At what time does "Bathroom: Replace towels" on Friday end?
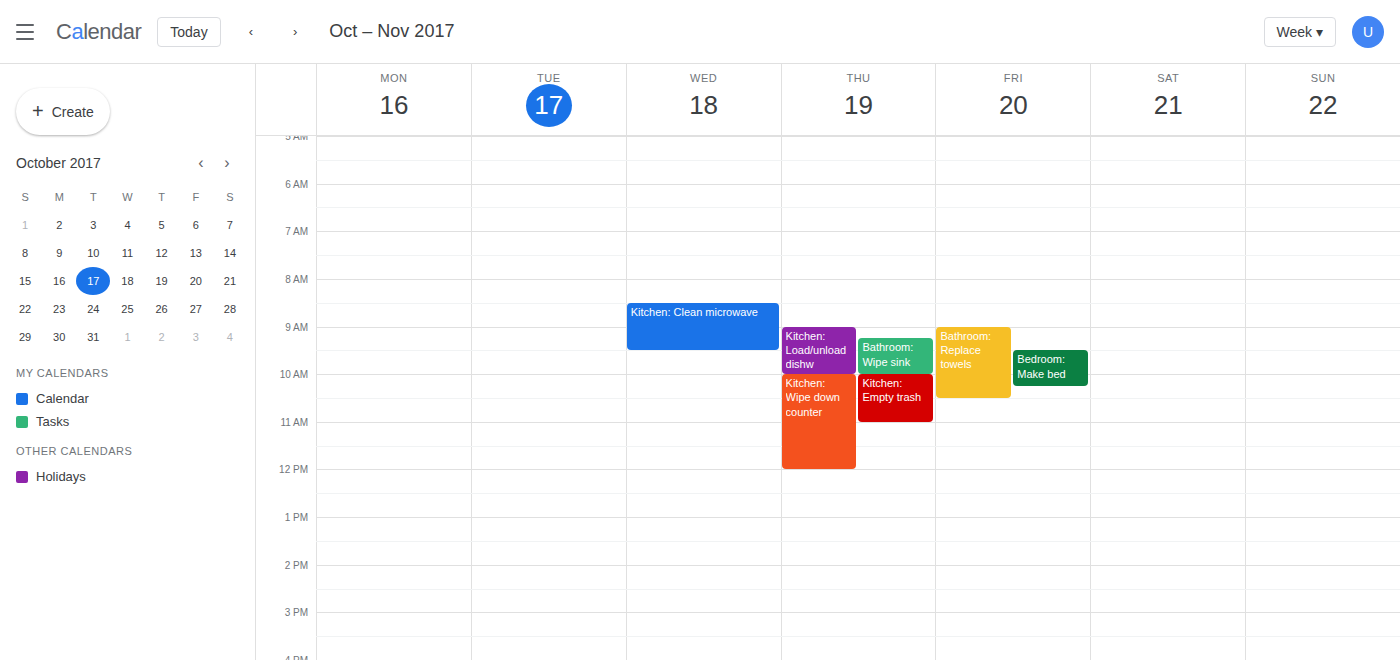
10:30 AM